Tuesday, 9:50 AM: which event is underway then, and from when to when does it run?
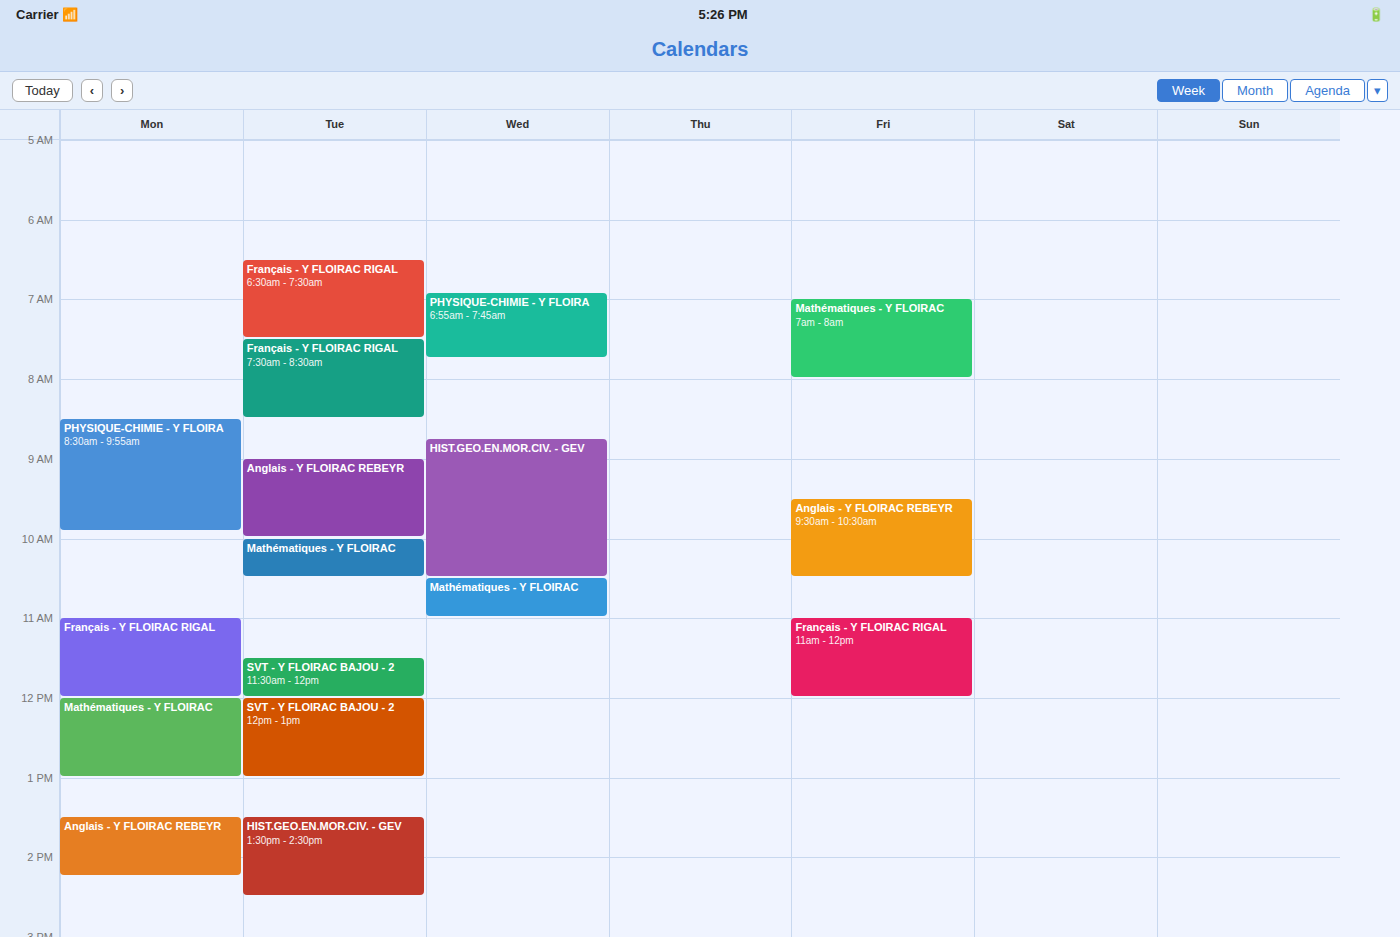
"Anglais - Y FLOIRAC REBEYR", 9:00 AM to 10:00 AM